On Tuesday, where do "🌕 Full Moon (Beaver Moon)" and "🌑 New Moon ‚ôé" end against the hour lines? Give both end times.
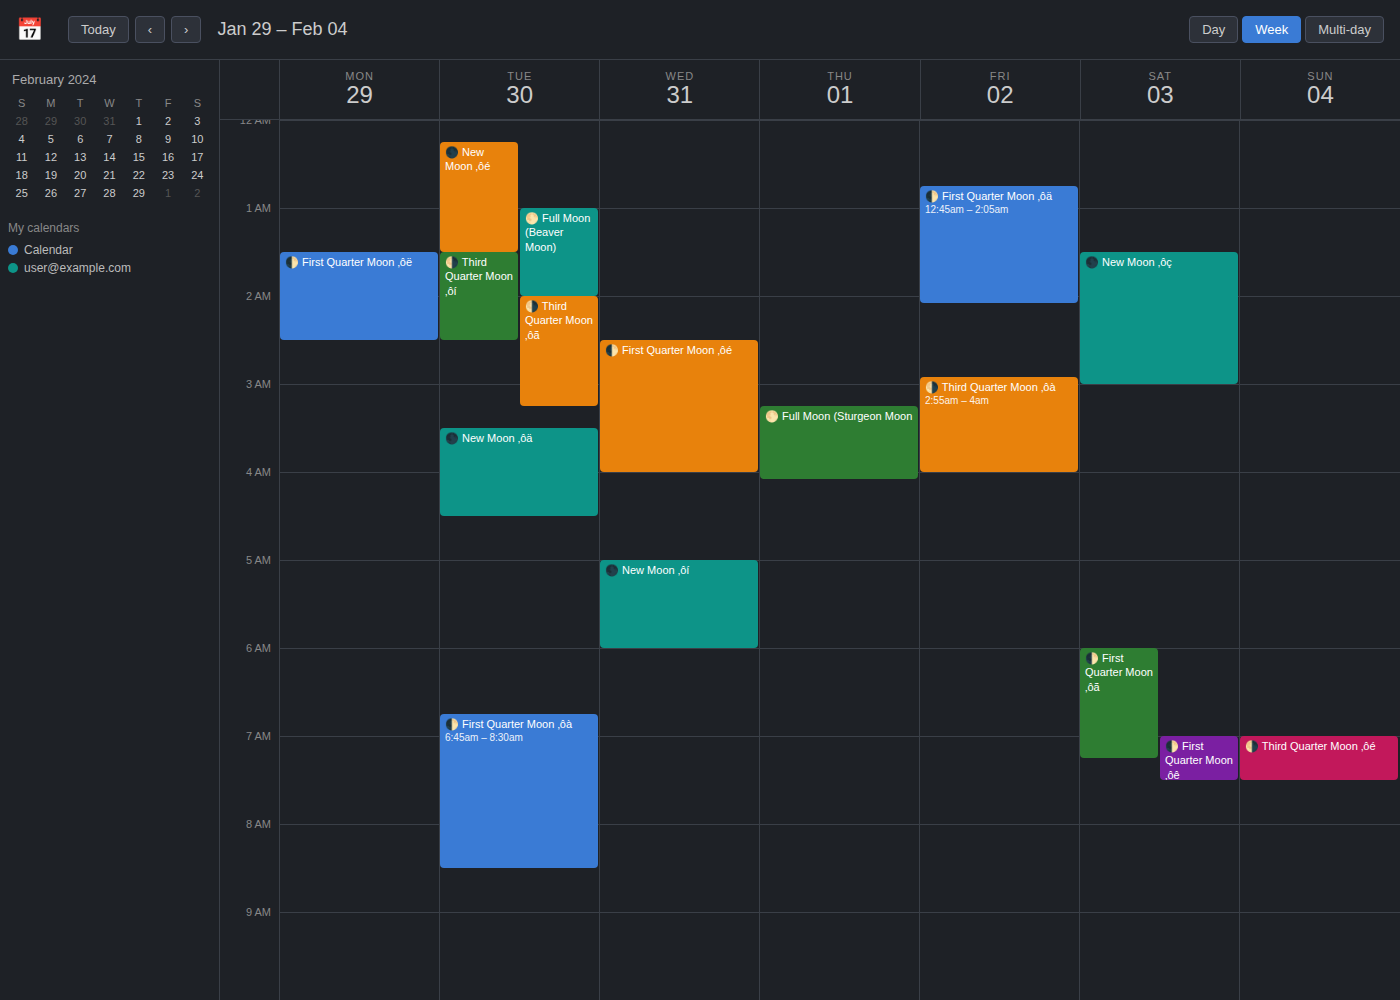
"🌕 Full Moon (Beaver Moon)": 2:00 AM, exactly on the 2 AM line. "🌑 New Moon ‚ôé": 1:30 AM, halfway between the 1 AM and 2 AM lines.